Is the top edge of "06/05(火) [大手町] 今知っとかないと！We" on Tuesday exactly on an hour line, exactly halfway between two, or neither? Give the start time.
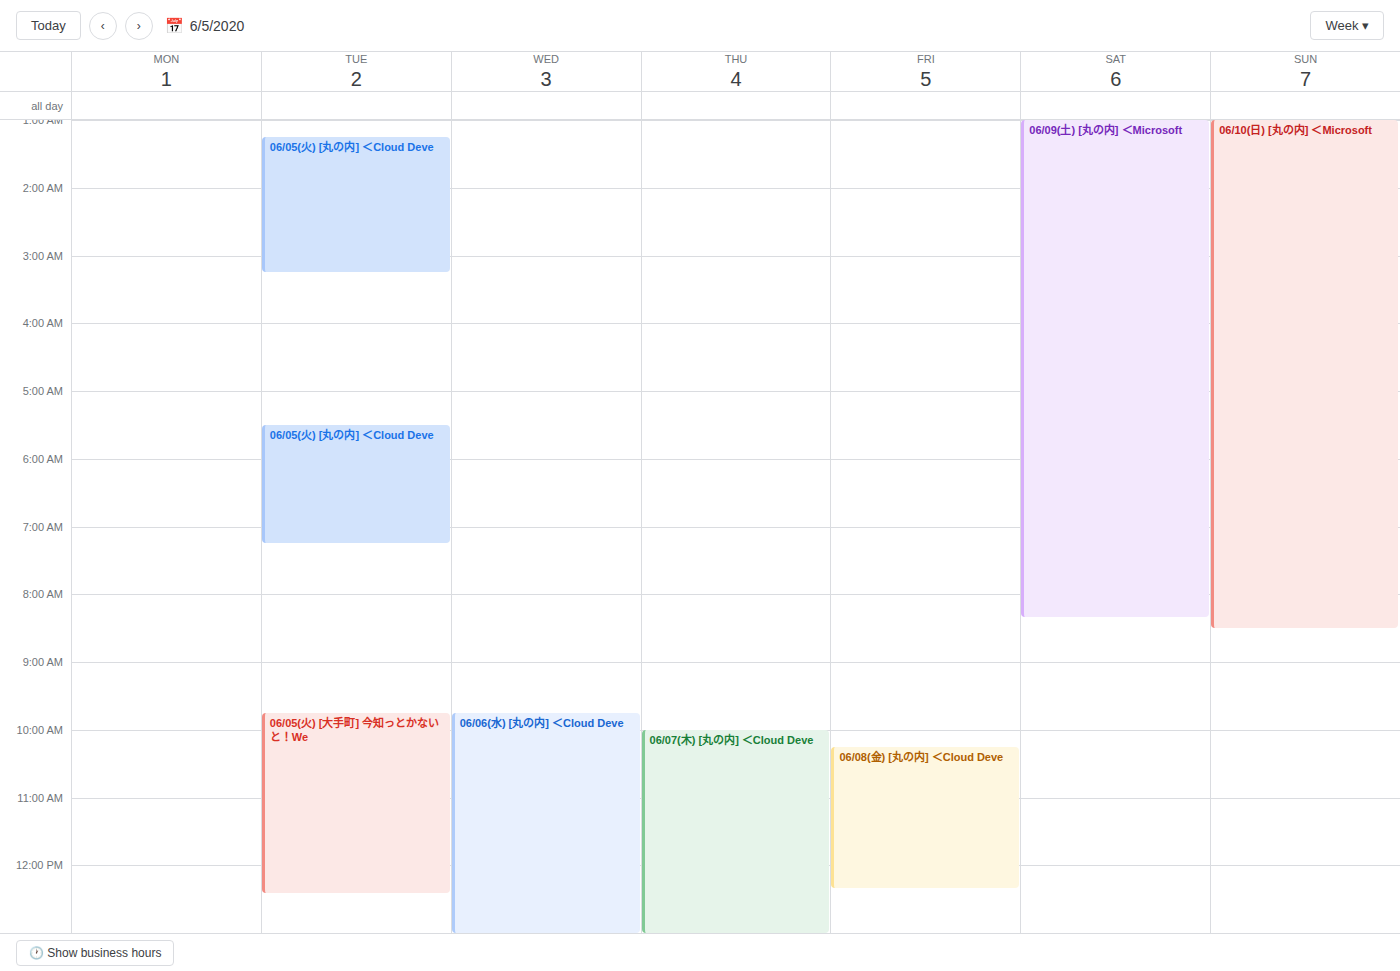
9:45 AM -- neither: three quarters of the way from the 9 AM line to the 10 AM line.